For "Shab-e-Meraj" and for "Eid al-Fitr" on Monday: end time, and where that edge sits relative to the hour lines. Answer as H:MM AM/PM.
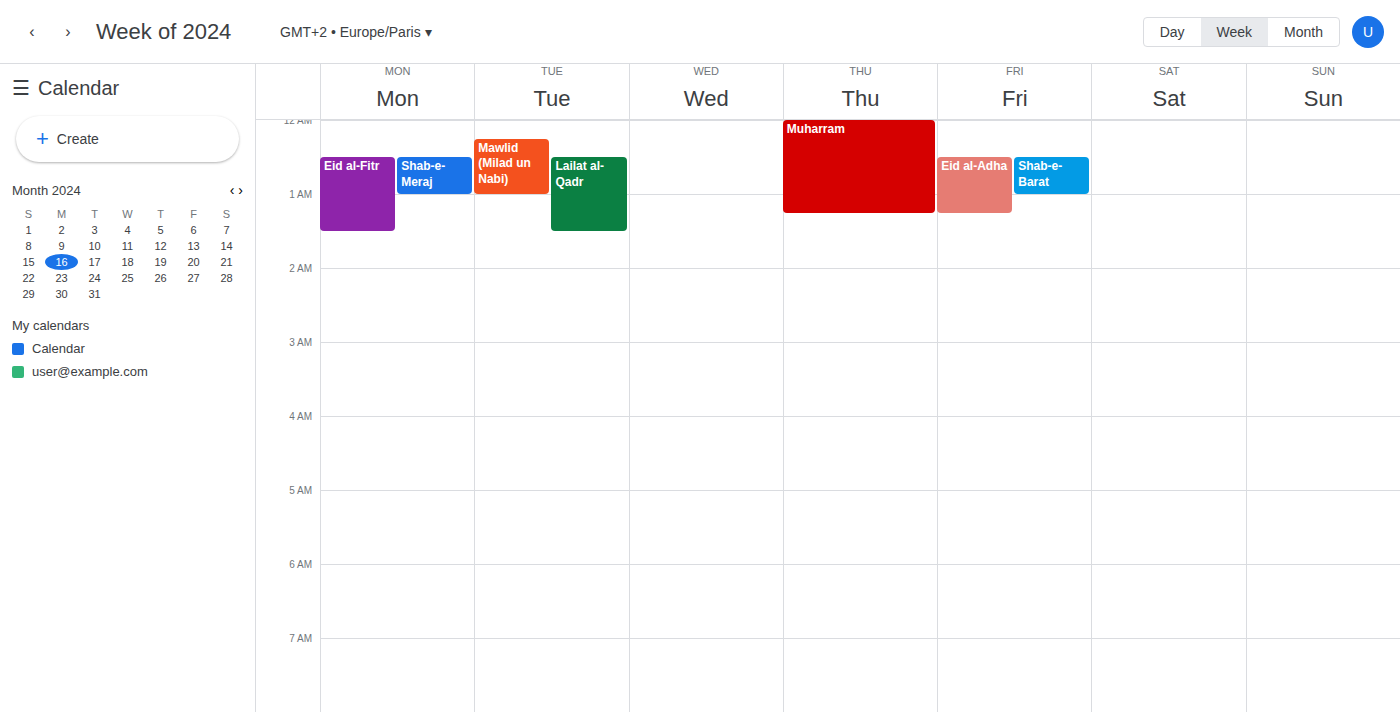
"Shab-e-Meraj": 1:00 AM, exactly on the 1 AM line. "Eid al-Fitr": 1:30 AM, halfway between the 1 AM and 2 AM lines.